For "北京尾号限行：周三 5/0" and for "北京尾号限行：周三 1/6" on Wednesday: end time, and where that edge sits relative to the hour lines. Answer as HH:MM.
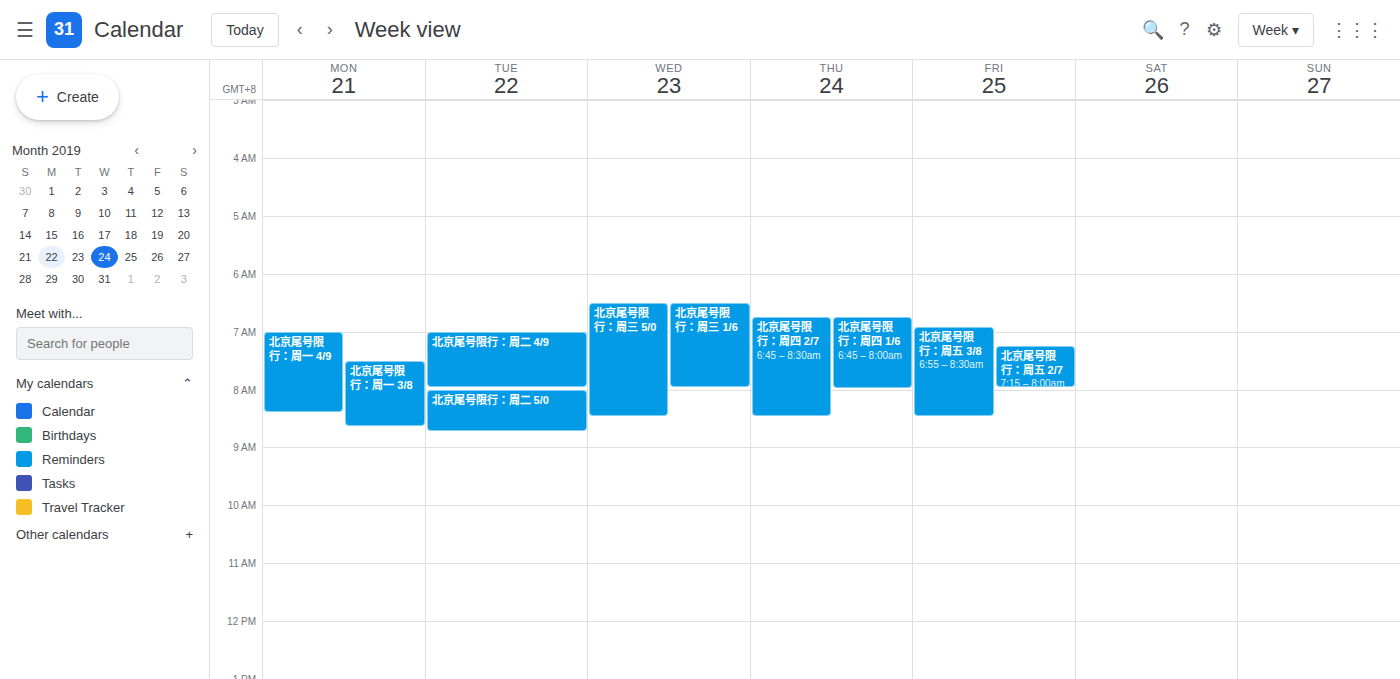
"北京尾号限行：周三 5/0": 08:30, halfway between the 08:00 and 09:00 lines. "北京尾号限行：周三 1/6": 08:00, exactly on the 08:00 line.